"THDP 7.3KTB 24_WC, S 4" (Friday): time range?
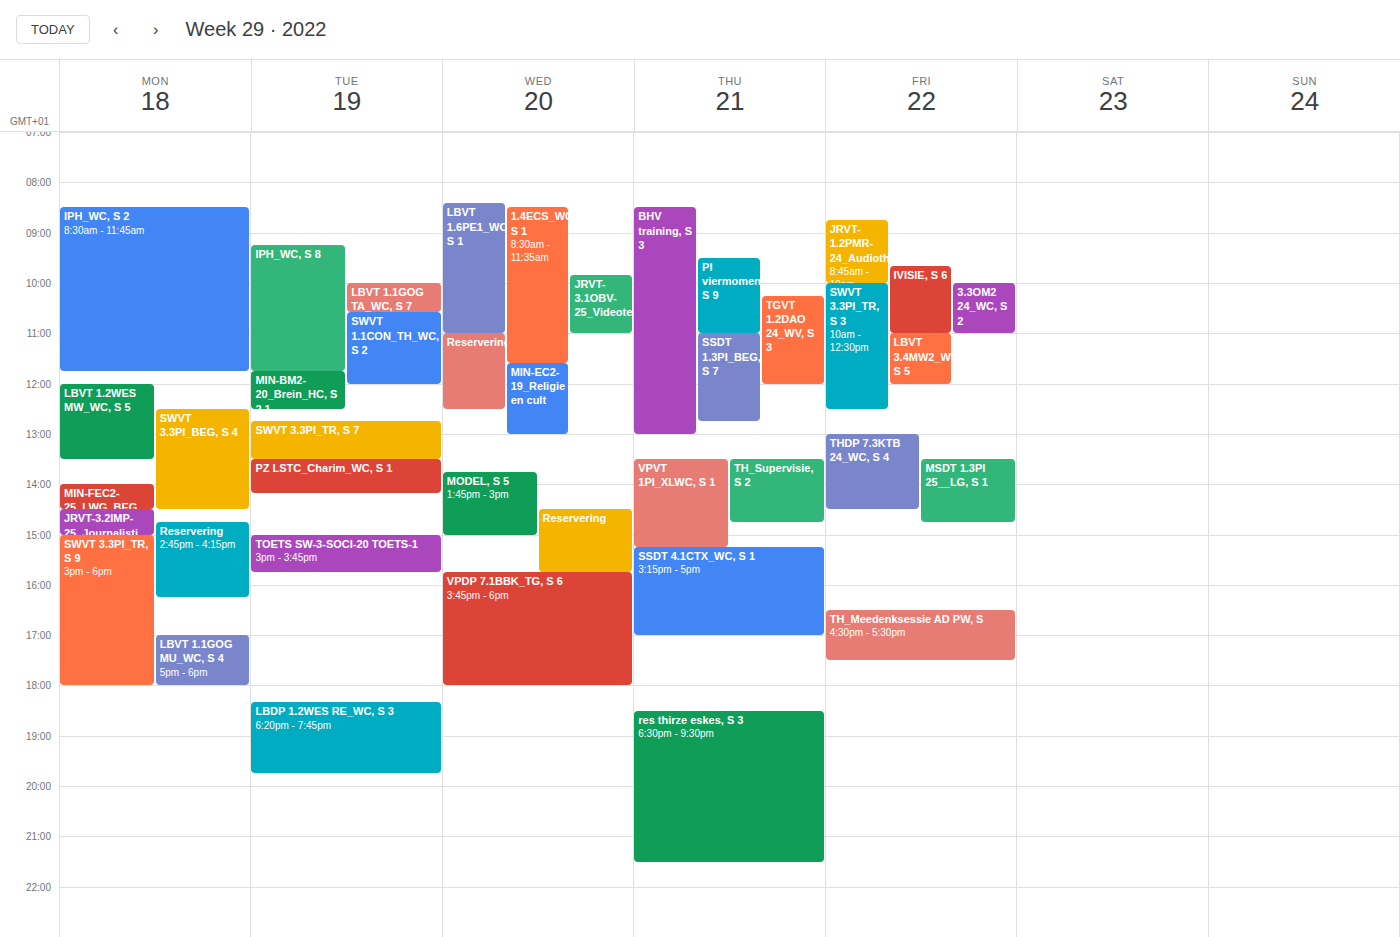
1:00 PM to 2:30 PM